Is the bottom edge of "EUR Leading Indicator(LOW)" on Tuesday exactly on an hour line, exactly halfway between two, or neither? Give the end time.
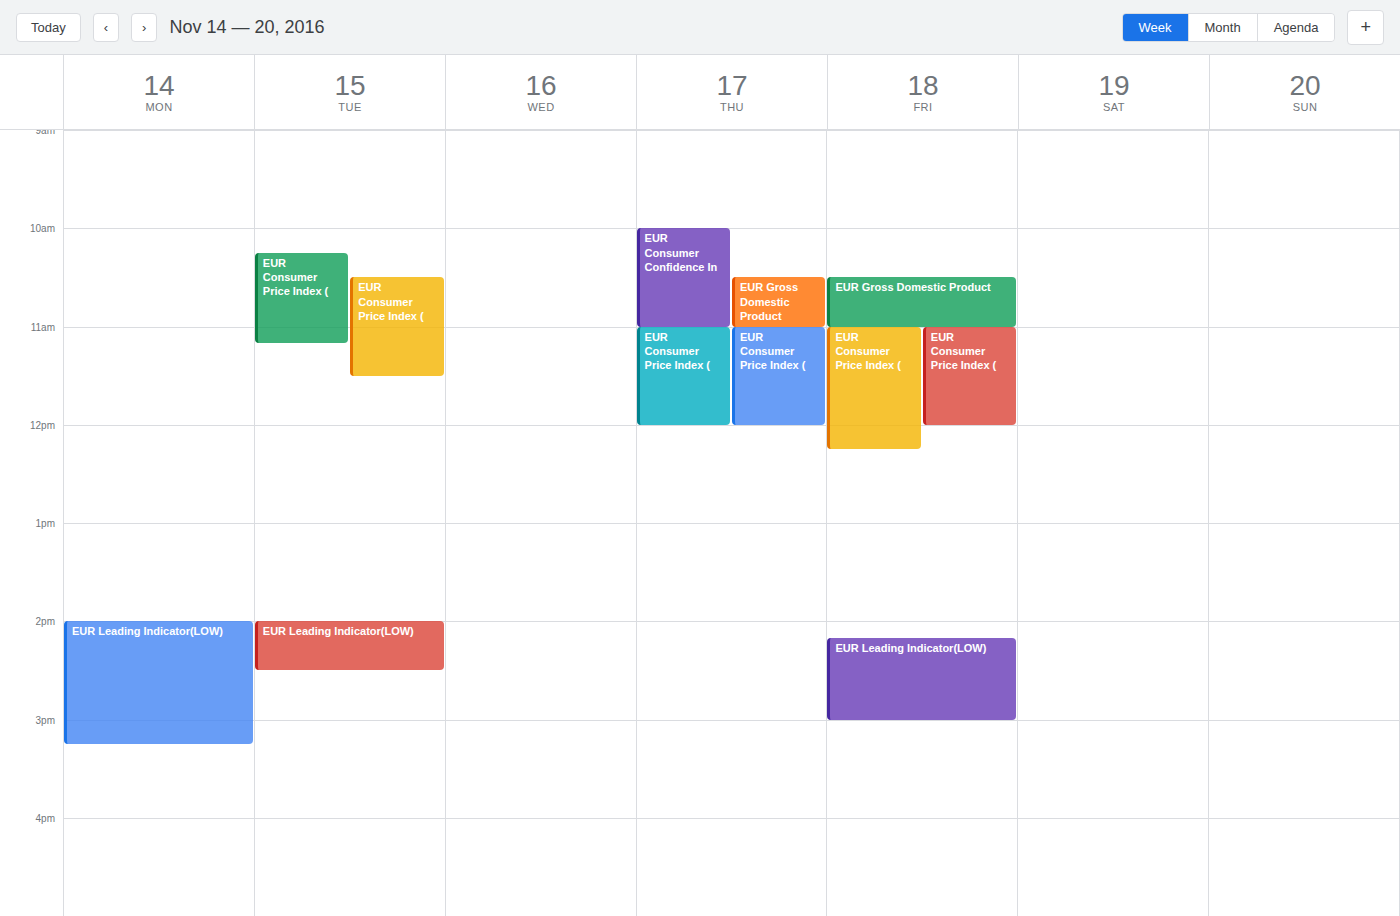
14:30 -- halfway between the 14:00 and 15:00 lines.